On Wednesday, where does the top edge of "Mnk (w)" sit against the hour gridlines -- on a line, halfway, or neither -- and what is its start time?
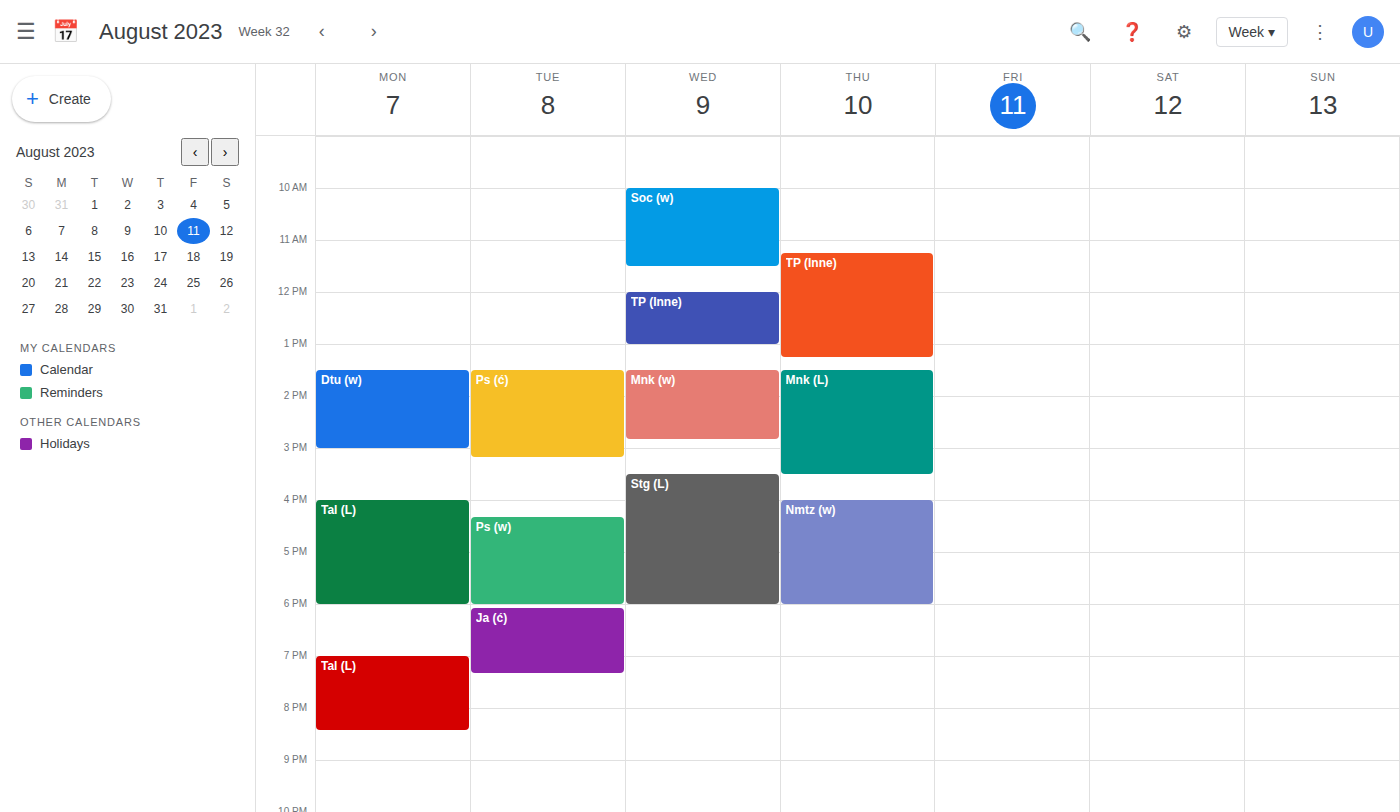
1:30 PM -- halfway between the 1 PM and 2 PM lines.